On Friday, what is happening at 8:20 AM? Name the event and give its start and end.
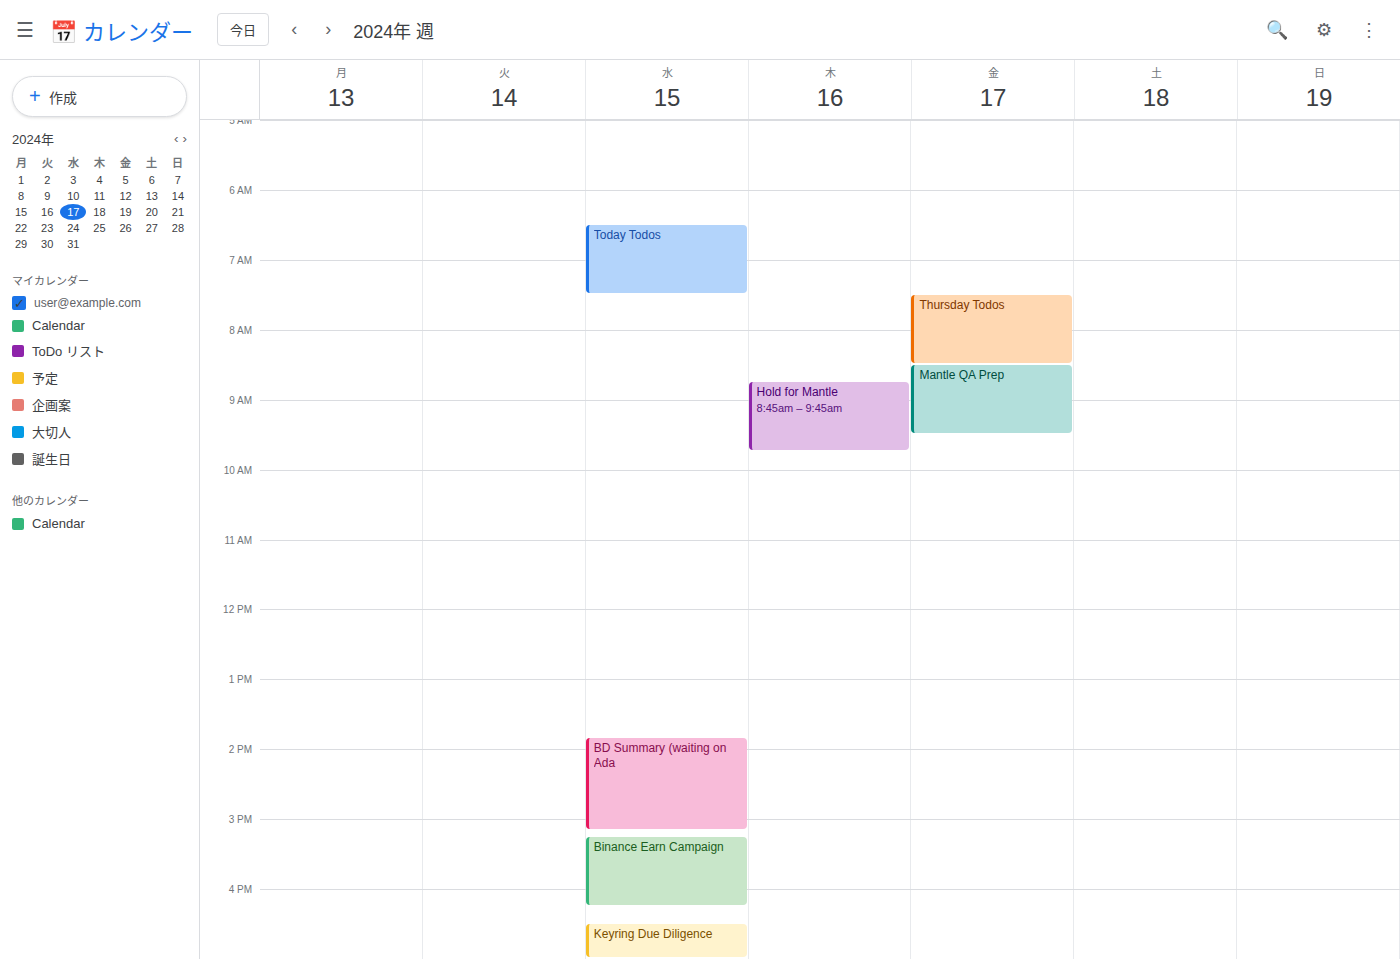
"Thursday Todos", 7:30 AM to 8:30 AM